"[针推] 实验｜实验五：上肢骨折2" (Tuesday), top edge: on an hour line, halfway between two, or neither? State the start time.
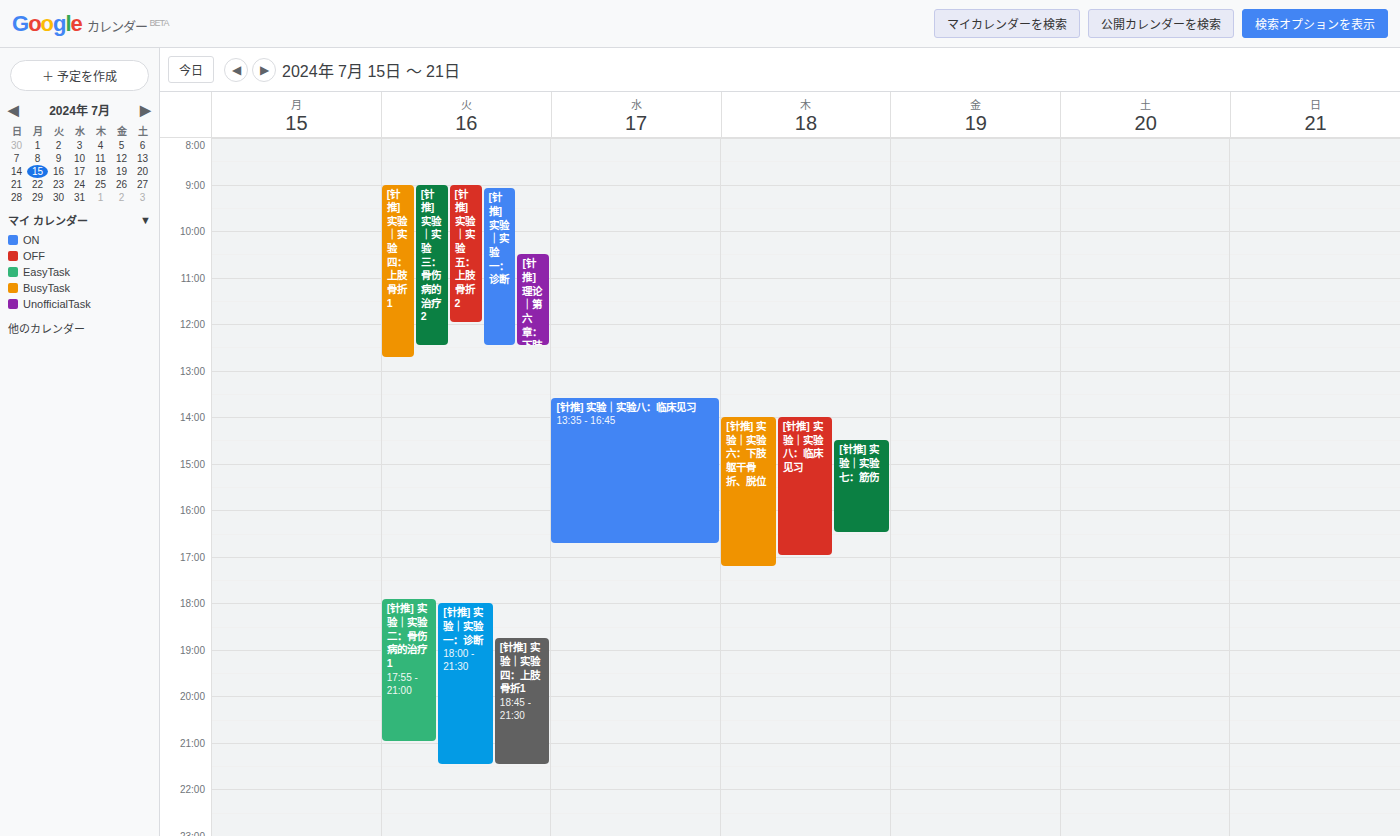
9:00 AM -- exactly on the 9 AM line.